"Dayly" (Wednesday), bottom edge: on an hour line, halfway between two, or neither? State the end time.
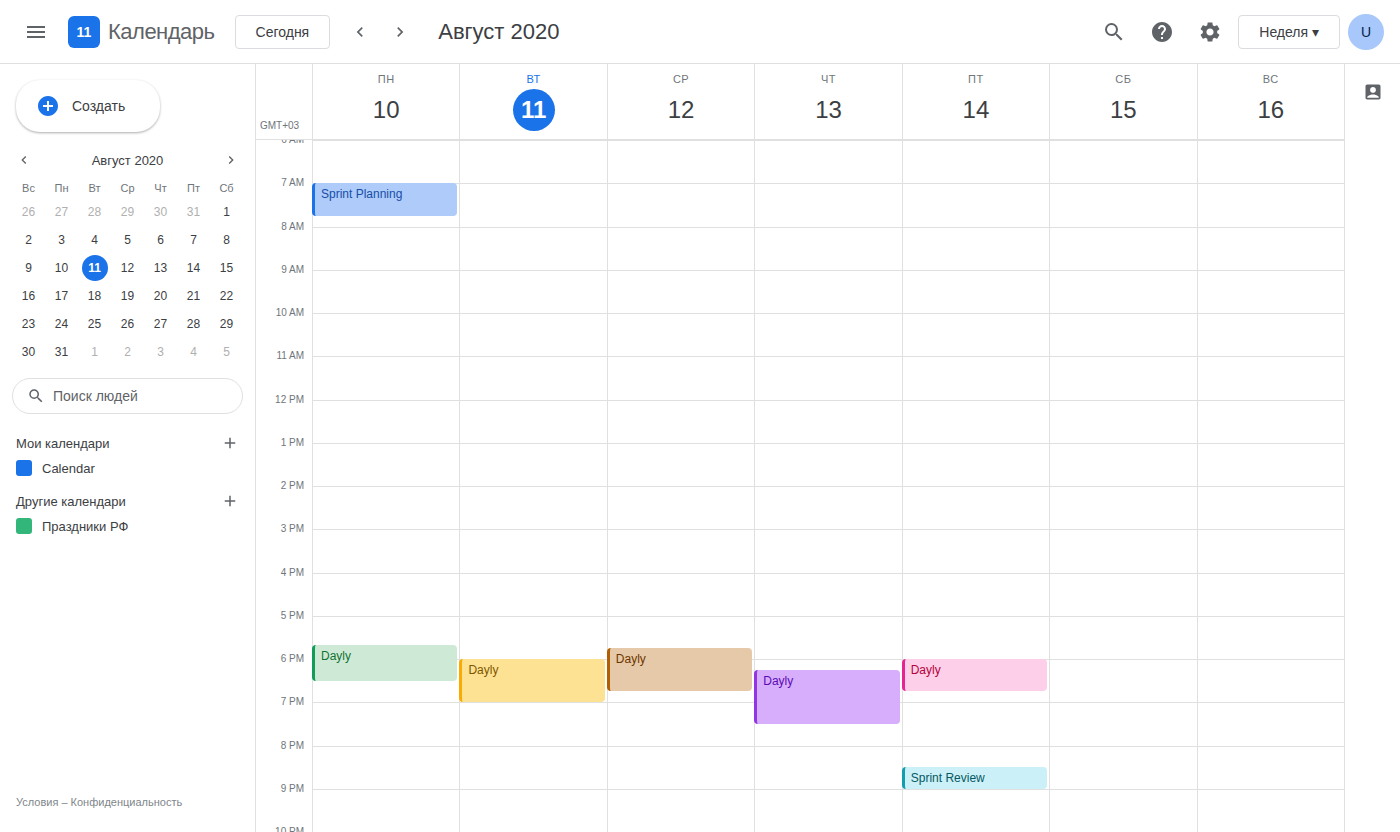
6:45 PM -- neither: three quarters of the way from the 6 PM line to the 7 PM line.